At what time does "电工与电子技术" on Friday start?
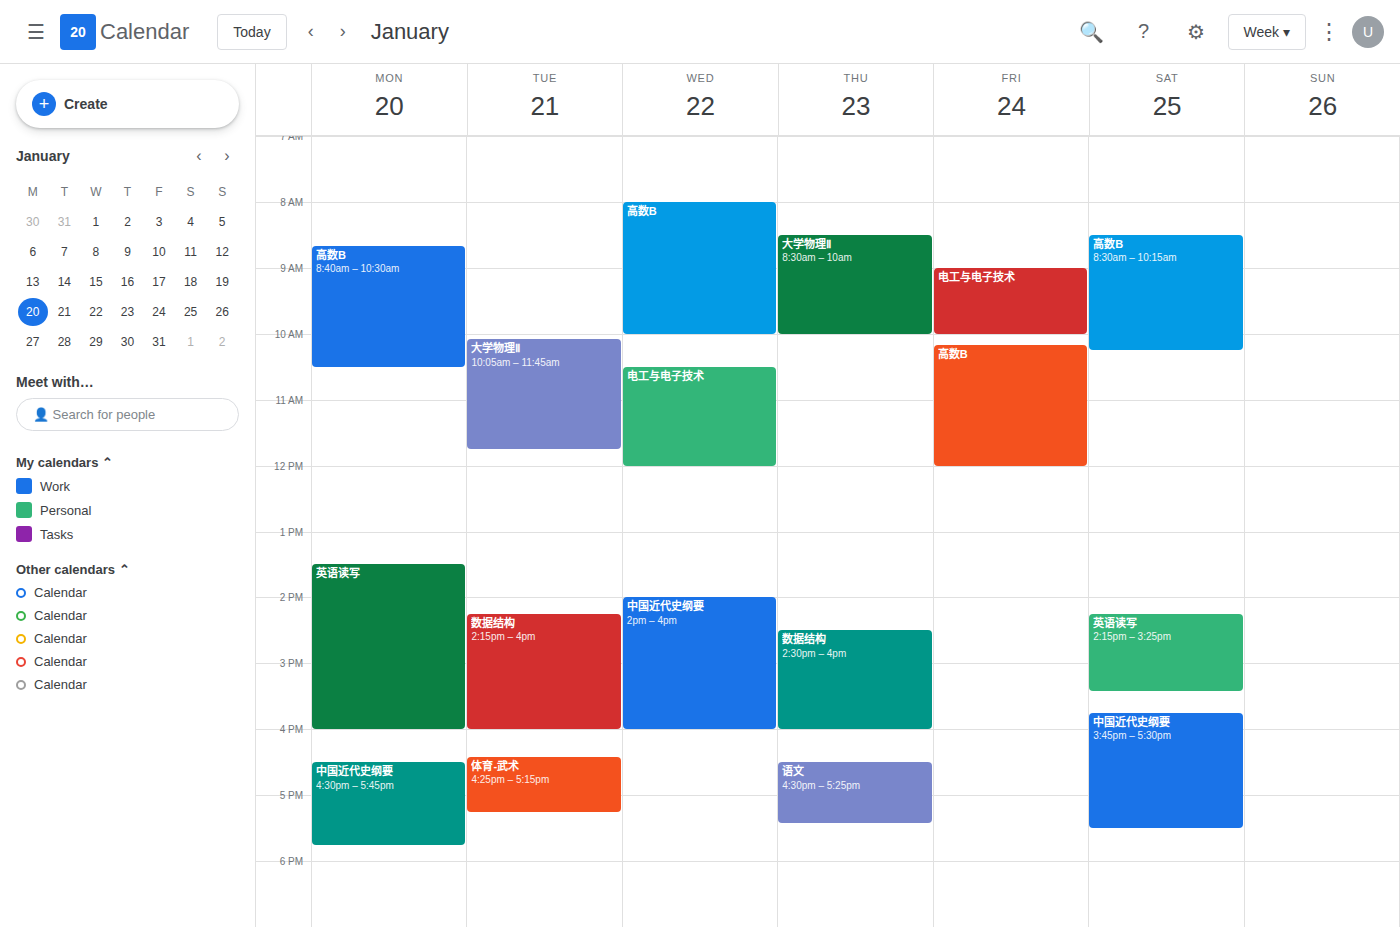
9:00 AM